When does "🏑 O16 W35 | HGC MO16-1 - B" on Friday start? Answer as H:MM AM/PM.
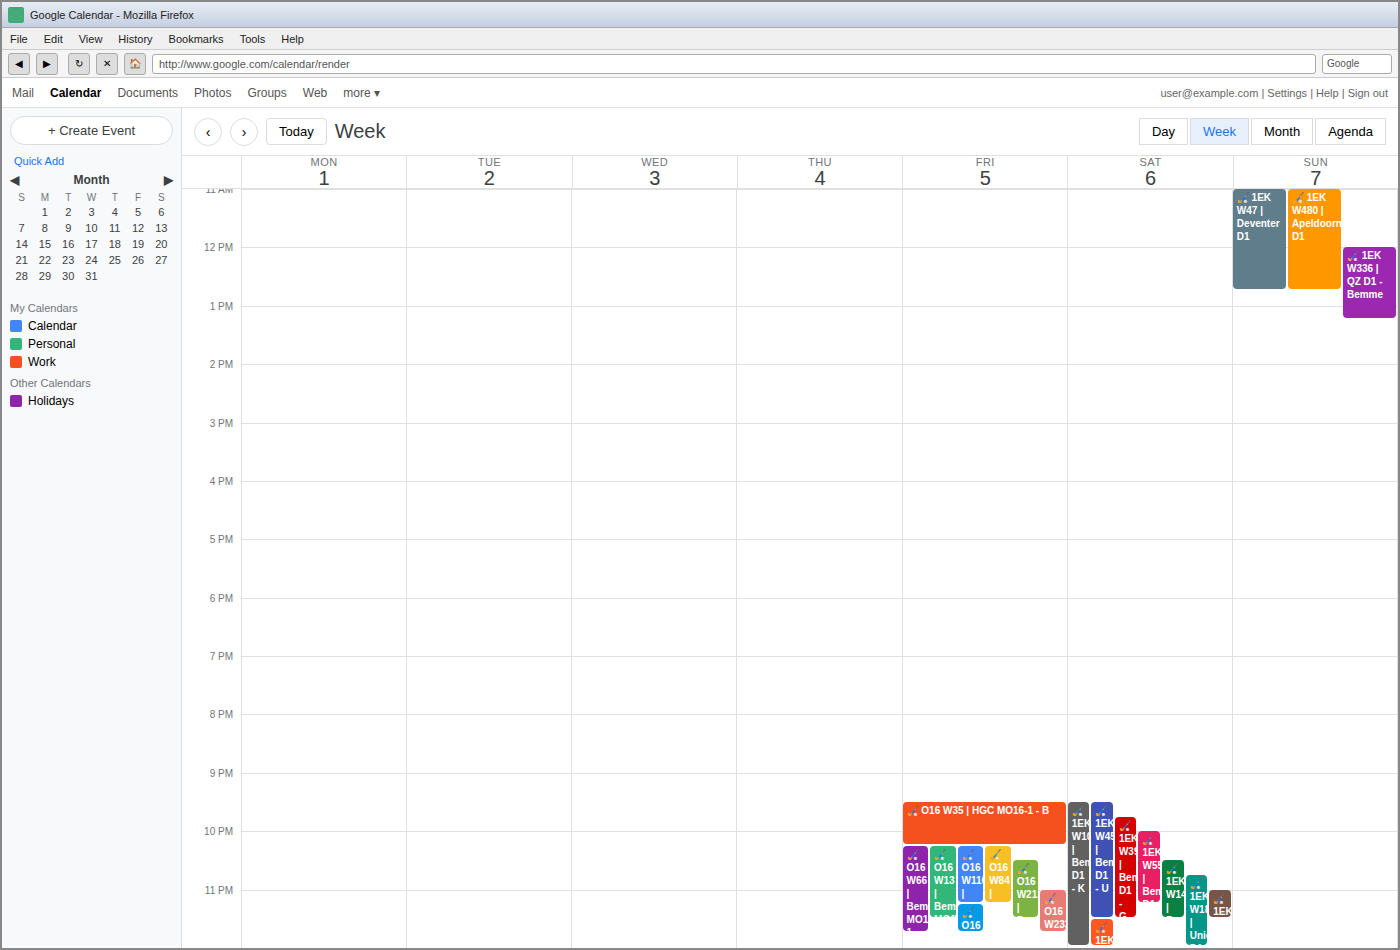
9:30 PM